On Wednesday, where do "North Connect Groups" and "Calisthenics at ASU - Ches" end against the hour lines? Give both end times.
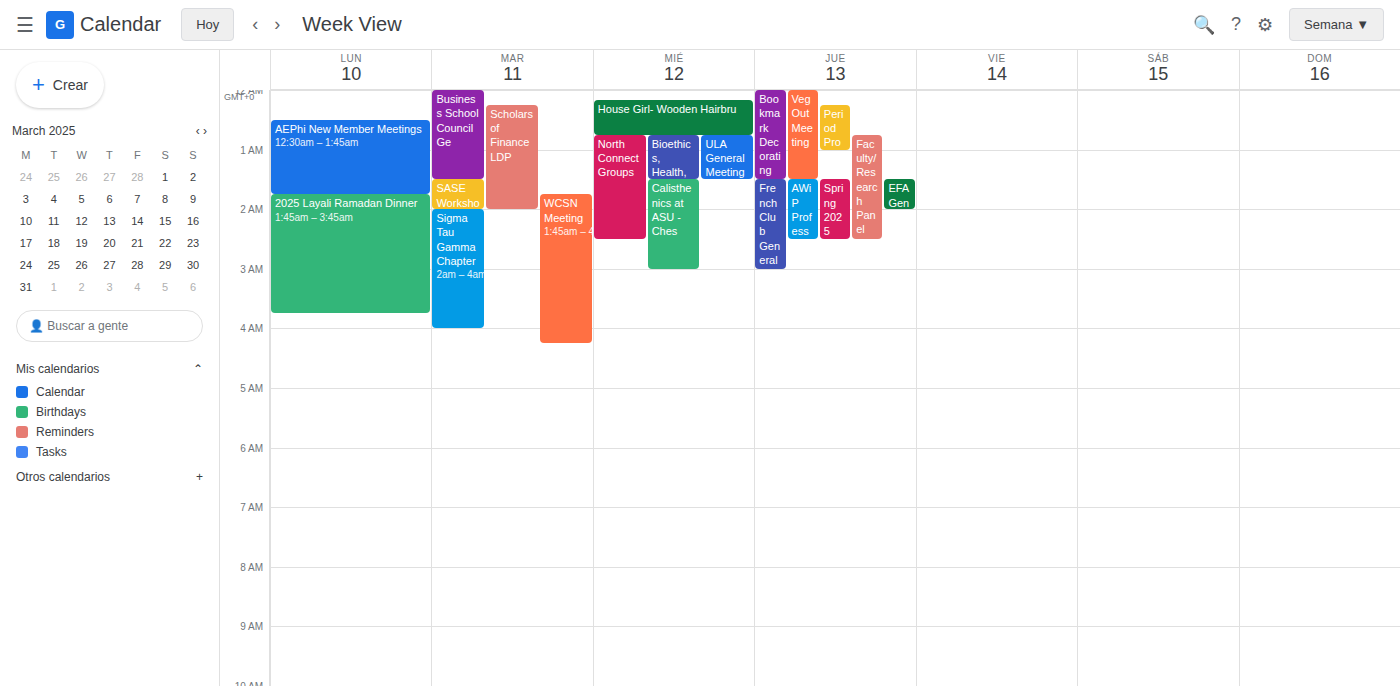
"North Connect Groups": 2:30 AM, halfway between the 2 AM and 3 AM lines. "Calisthenics at ASU - Ches": 3:00 AM, exactly on the 3 AM line.